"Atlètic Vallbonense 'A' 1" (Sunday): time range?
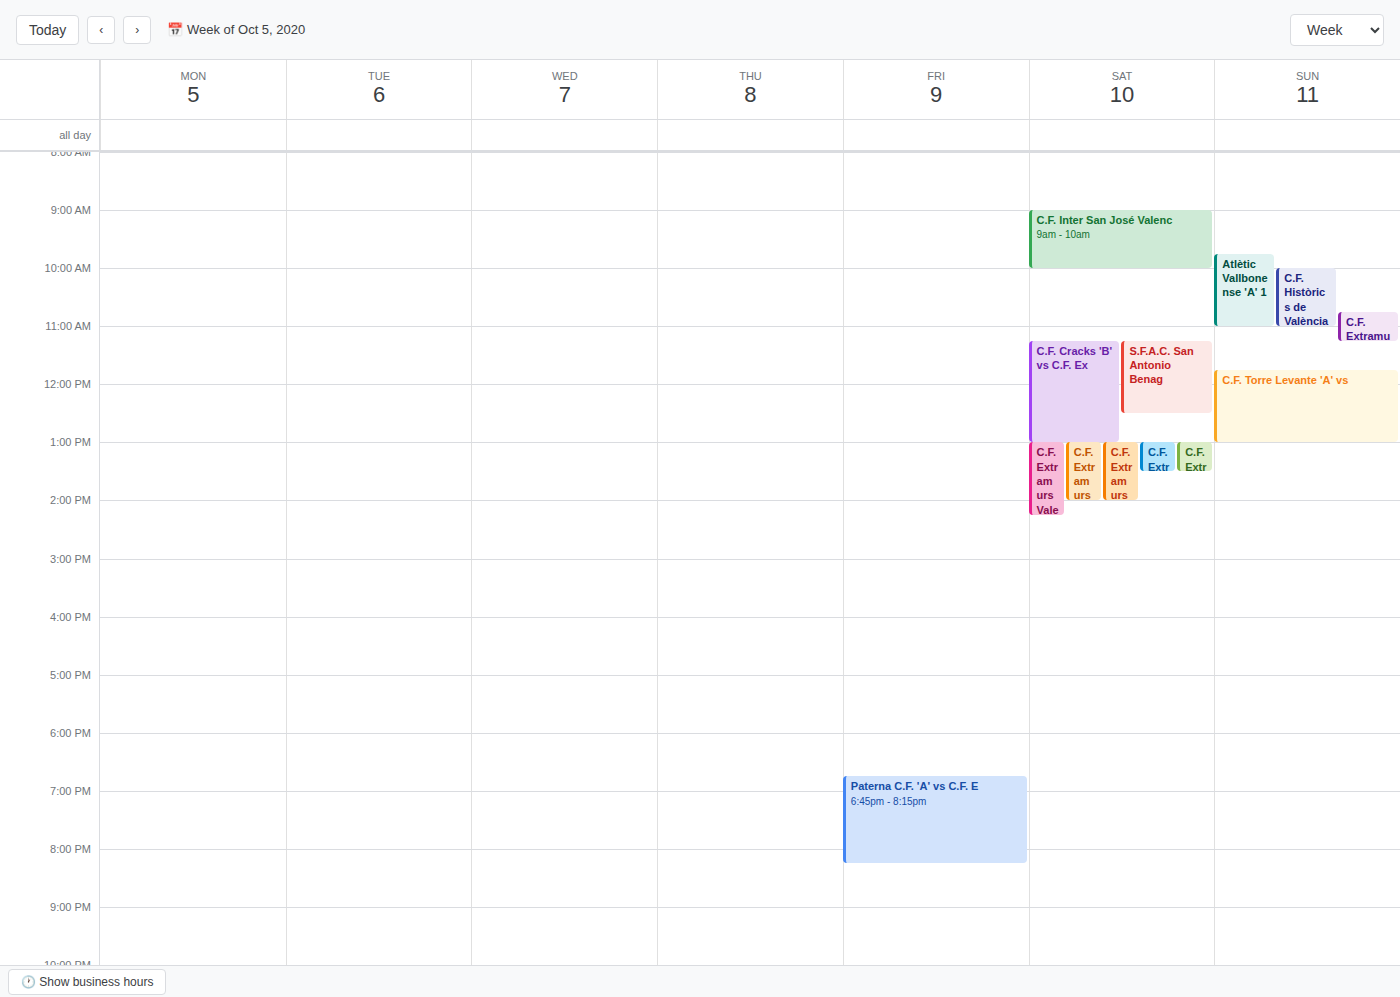
9:45 AM to 11:00 AM